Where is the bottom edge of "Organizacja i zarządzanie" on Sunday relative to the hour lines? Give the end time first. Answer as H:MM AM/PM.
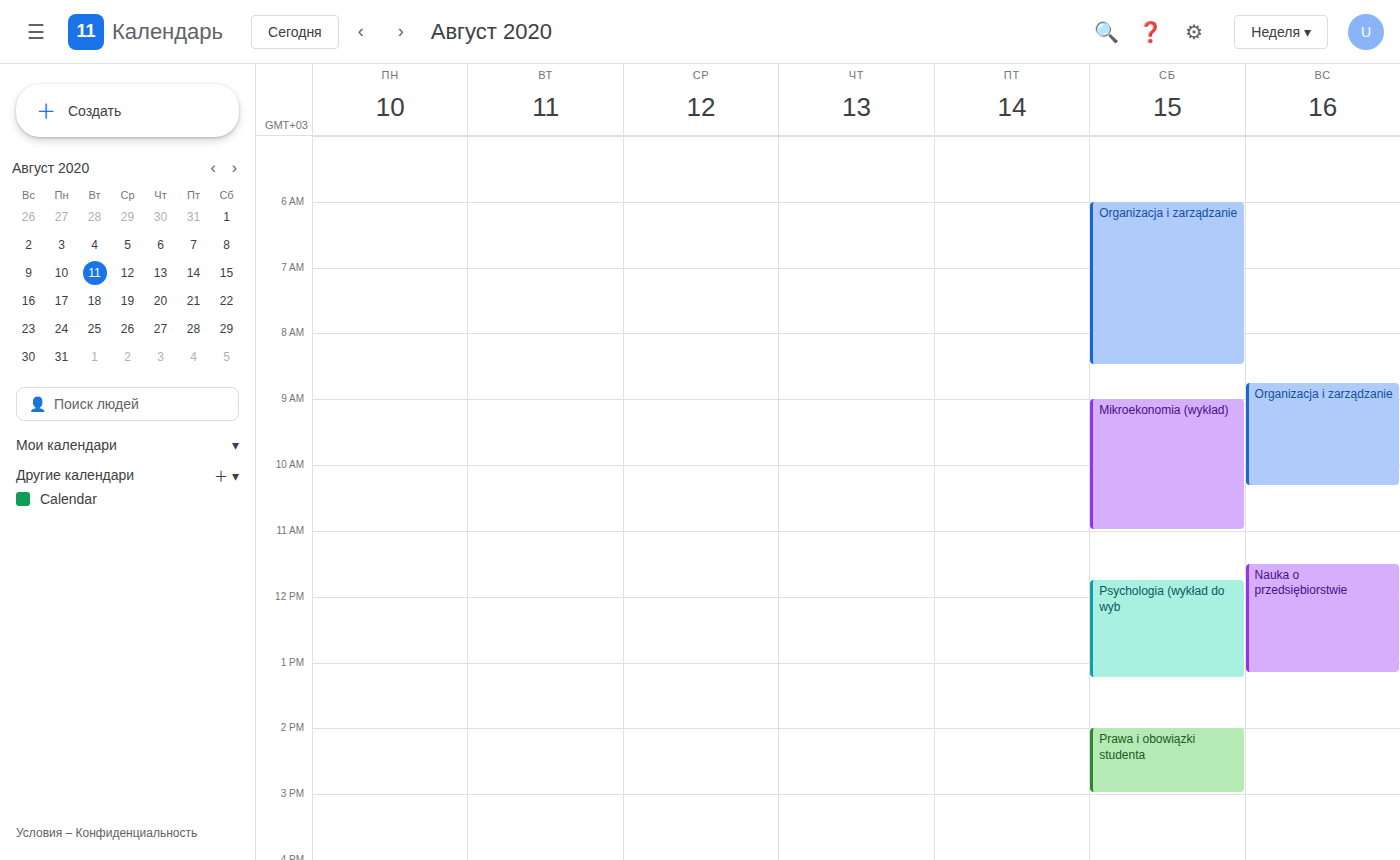
10:20 AM -- neither: 20 minutes below the 10 AM line and 40 minutes above the 11 AM line.